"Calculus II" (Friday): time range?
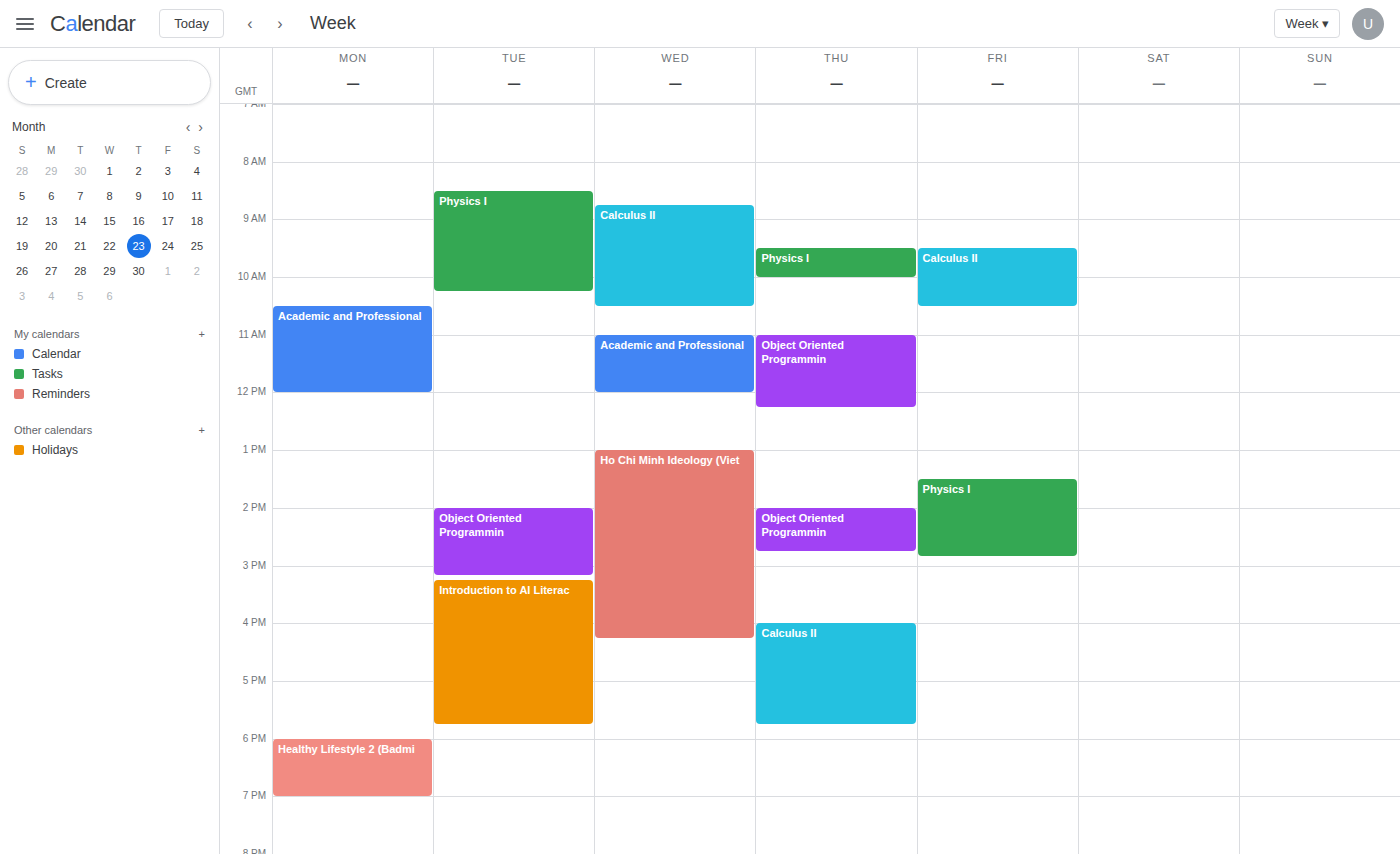
9:30 AM to 10:30 AM